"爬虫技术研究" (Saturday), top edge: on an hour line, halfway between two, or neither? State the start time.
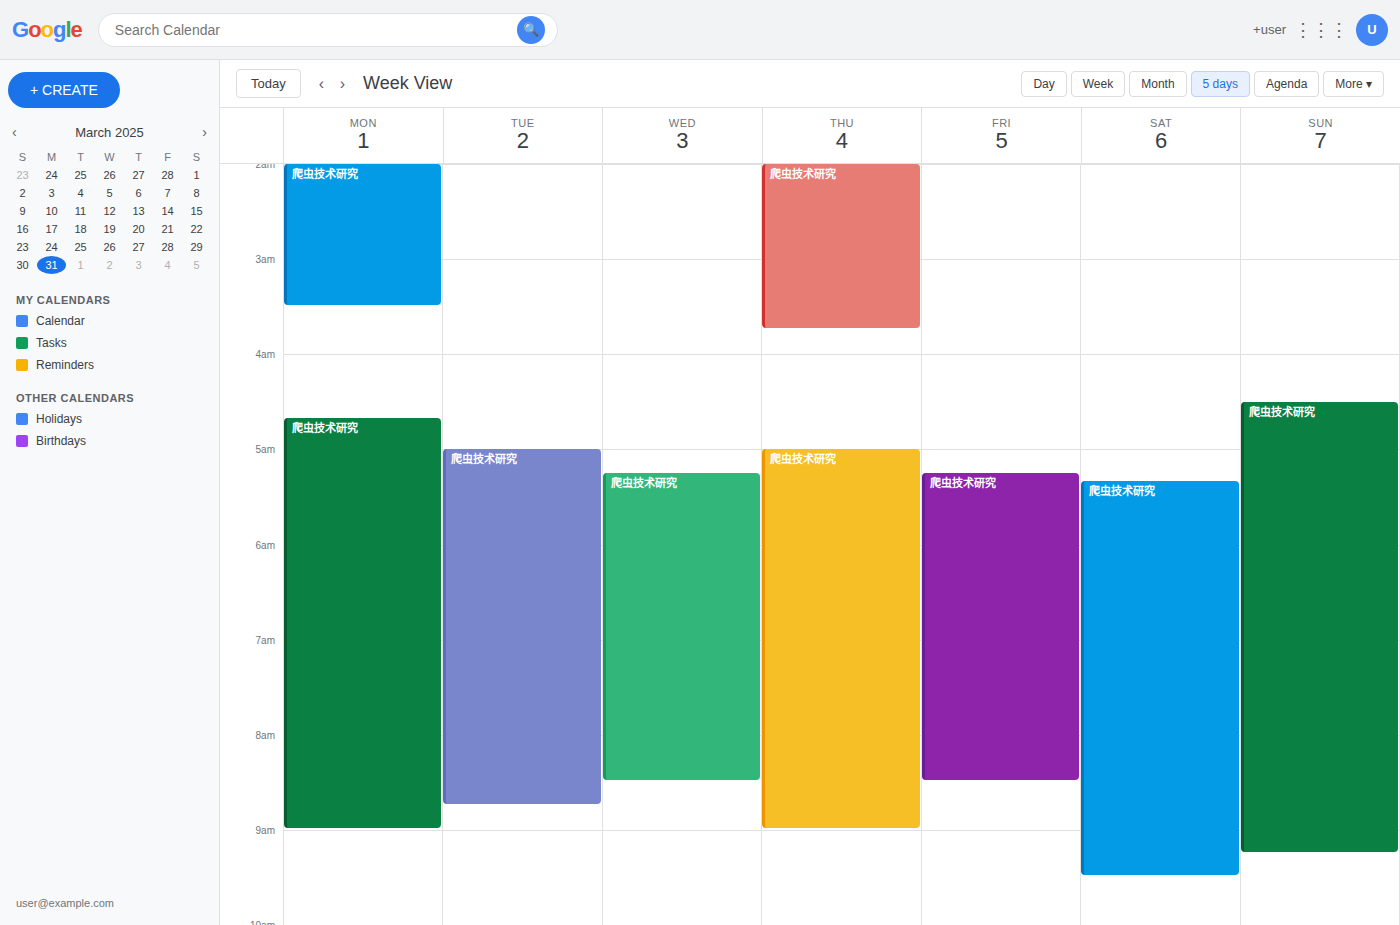
5:20 AM -- neither: 20 minutes below the 5 AM line and 40 minutes above the 6 AM line.